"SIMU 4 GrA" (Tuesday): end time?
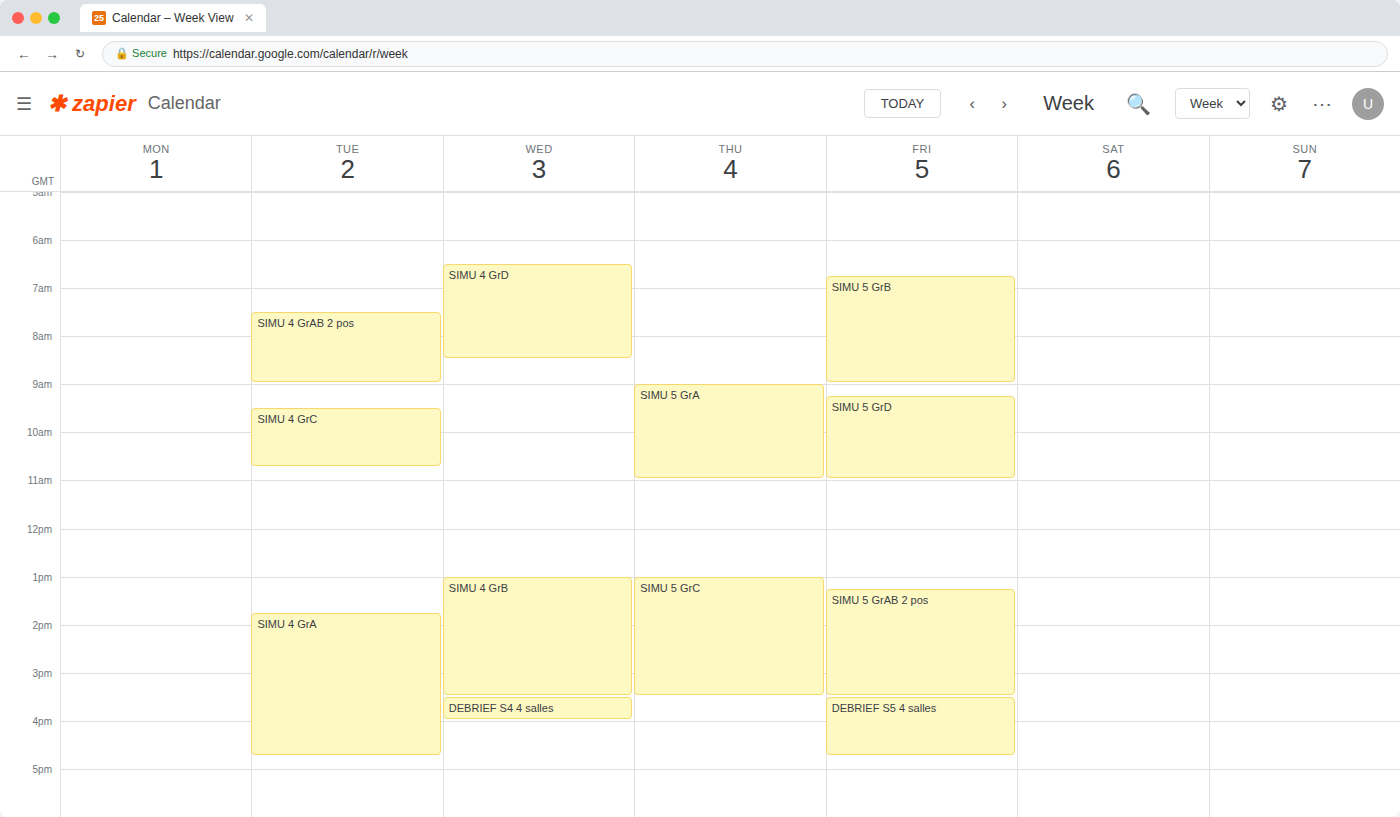
4:45 PM